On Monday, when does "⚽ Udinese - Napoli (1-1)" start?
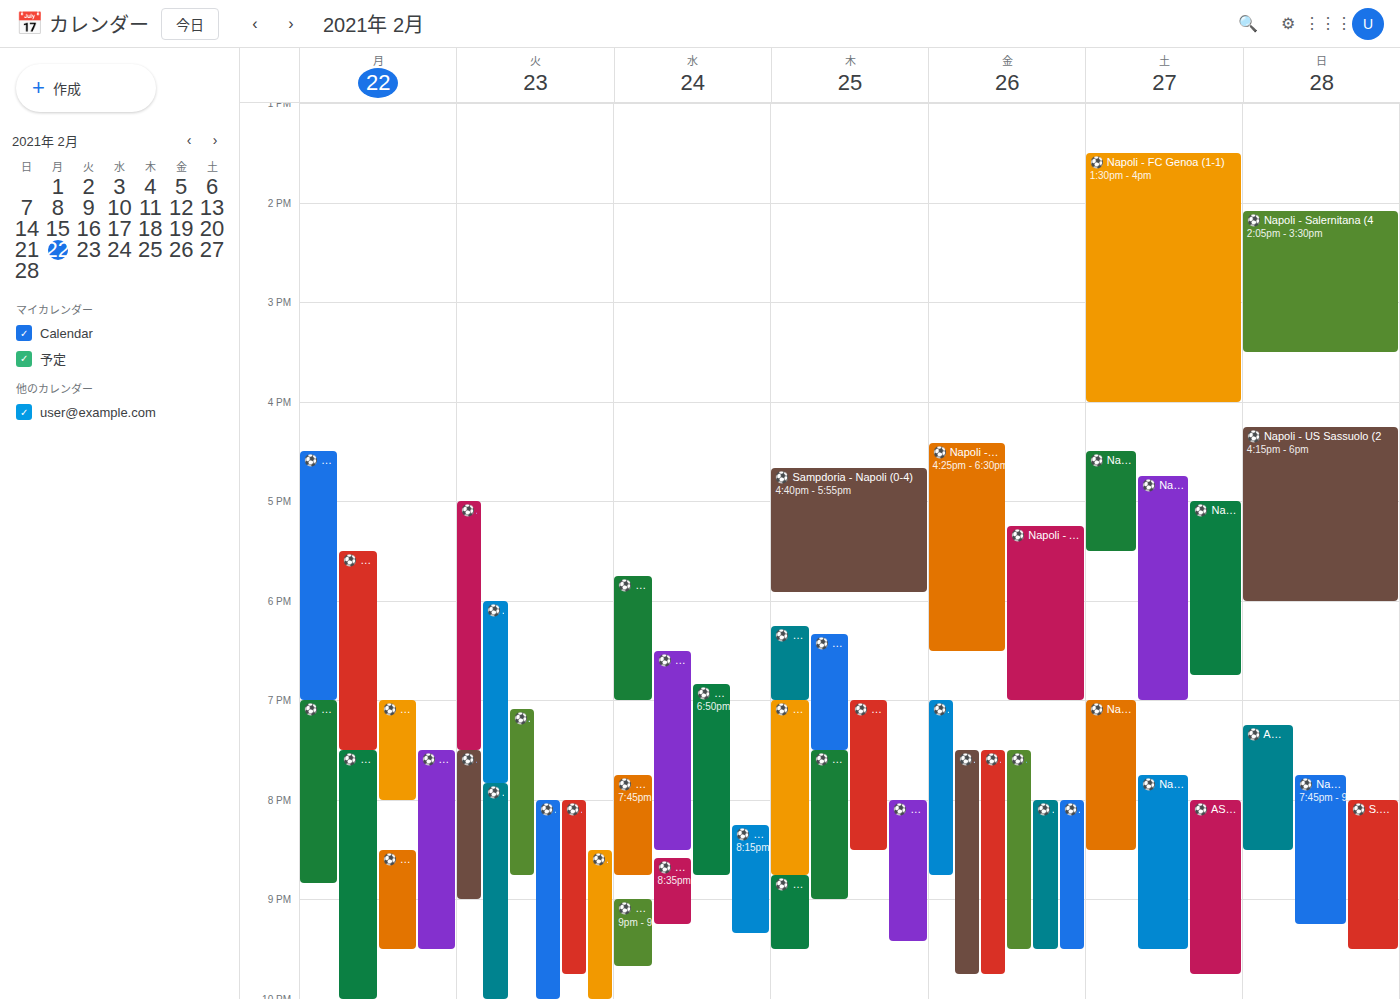
7:00 PM